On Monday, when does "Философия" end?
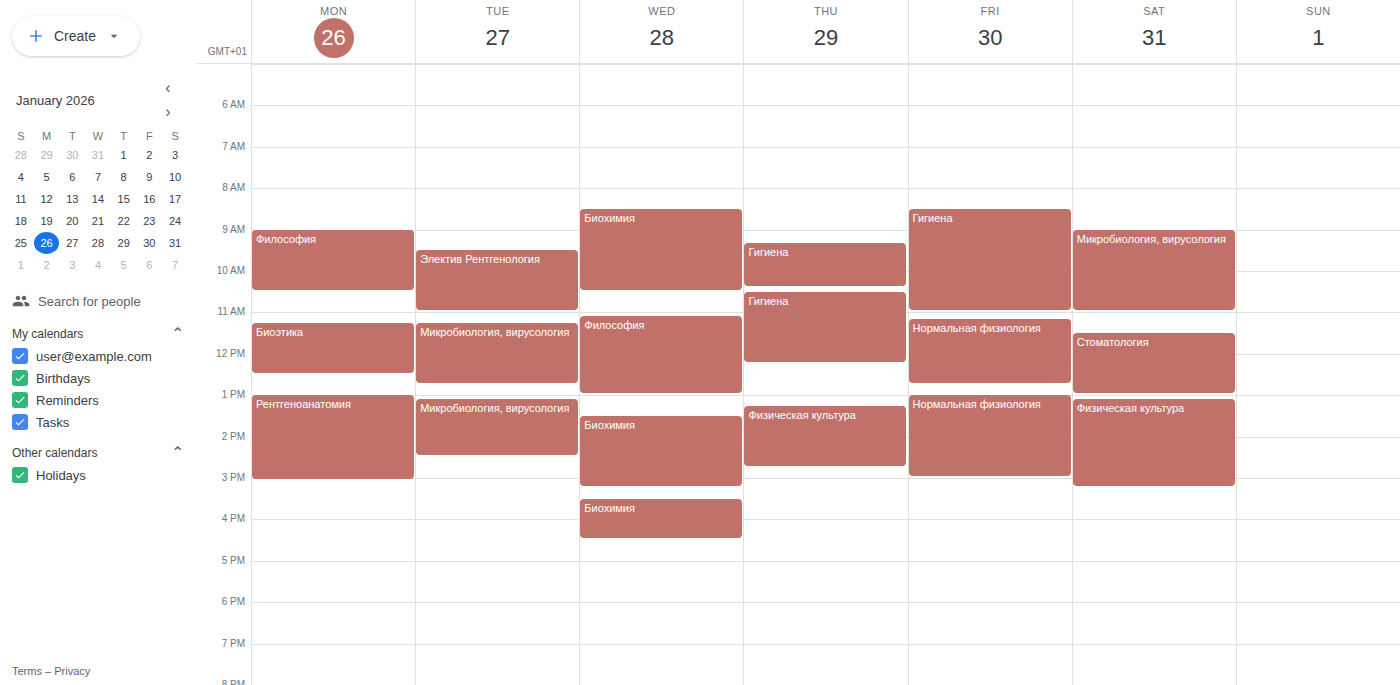
10:30 AM